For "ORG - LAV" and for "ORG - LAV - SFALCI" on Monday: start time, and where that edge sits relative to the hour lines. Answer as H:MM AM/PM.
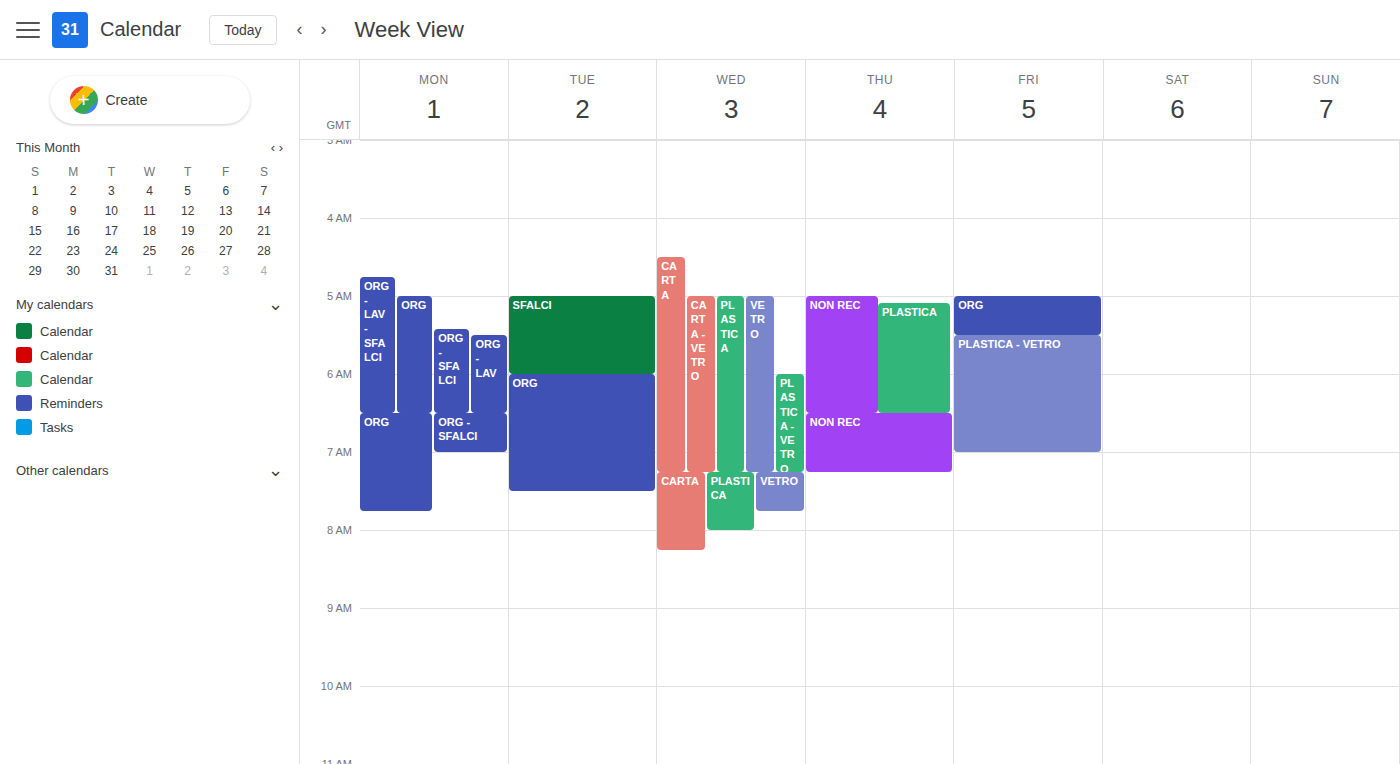
"ORG - LAV": 5:30 AM, halfway between the 5 AM and 6 AM lines. "ORG - LAV - SFALCI": 4:45 AM, neither: three quarters of the way from the 4 AM line to the 5 AM line.